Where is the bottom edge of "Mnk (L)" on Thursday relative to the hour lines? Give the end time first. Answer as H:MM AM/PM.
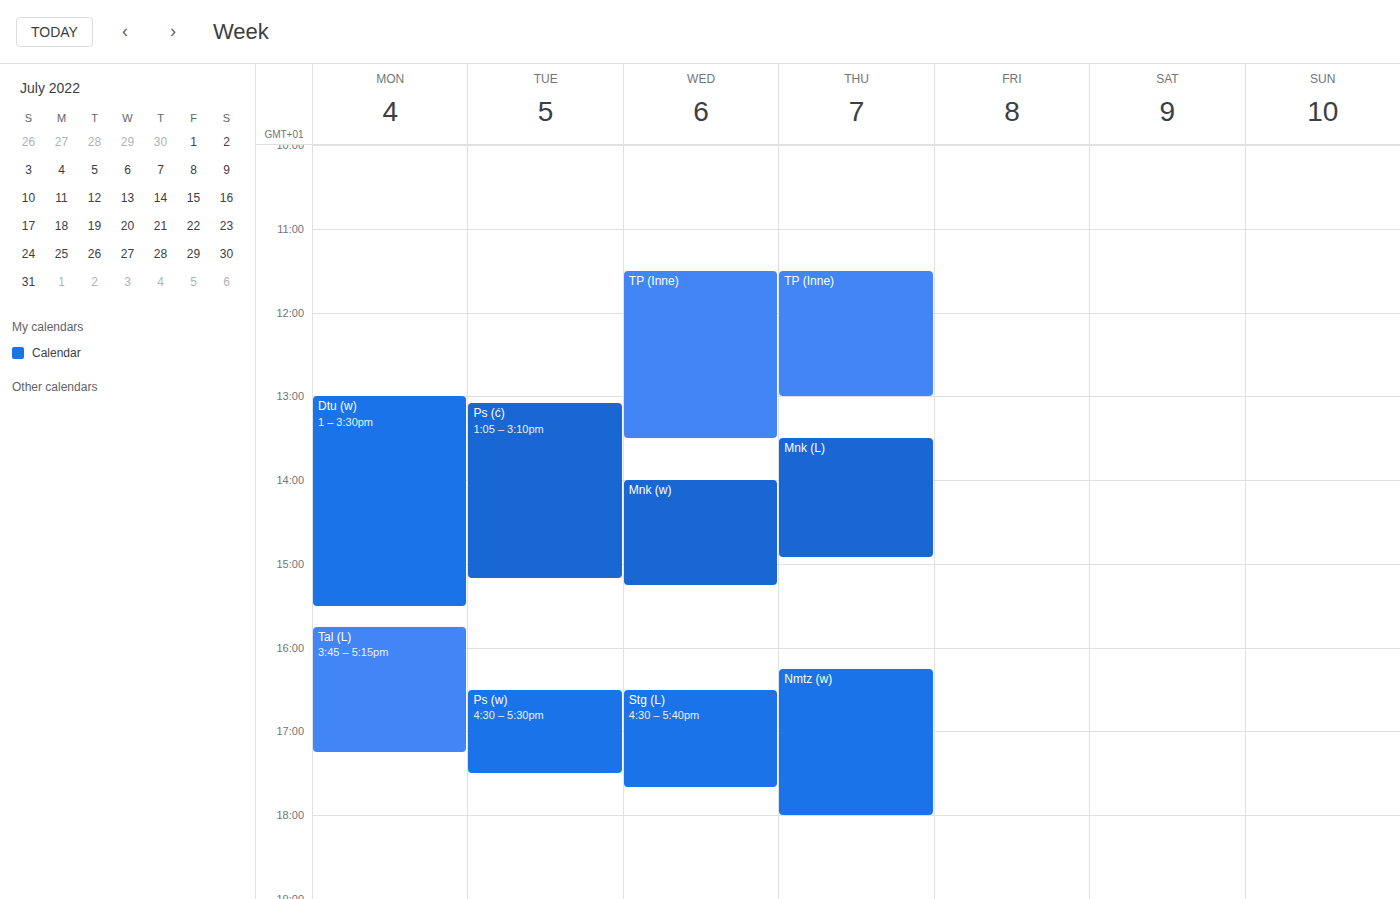
2:55 PM -- neither: 55 minutes below the 2 PM line and 5 minutes above the 3 PM line.